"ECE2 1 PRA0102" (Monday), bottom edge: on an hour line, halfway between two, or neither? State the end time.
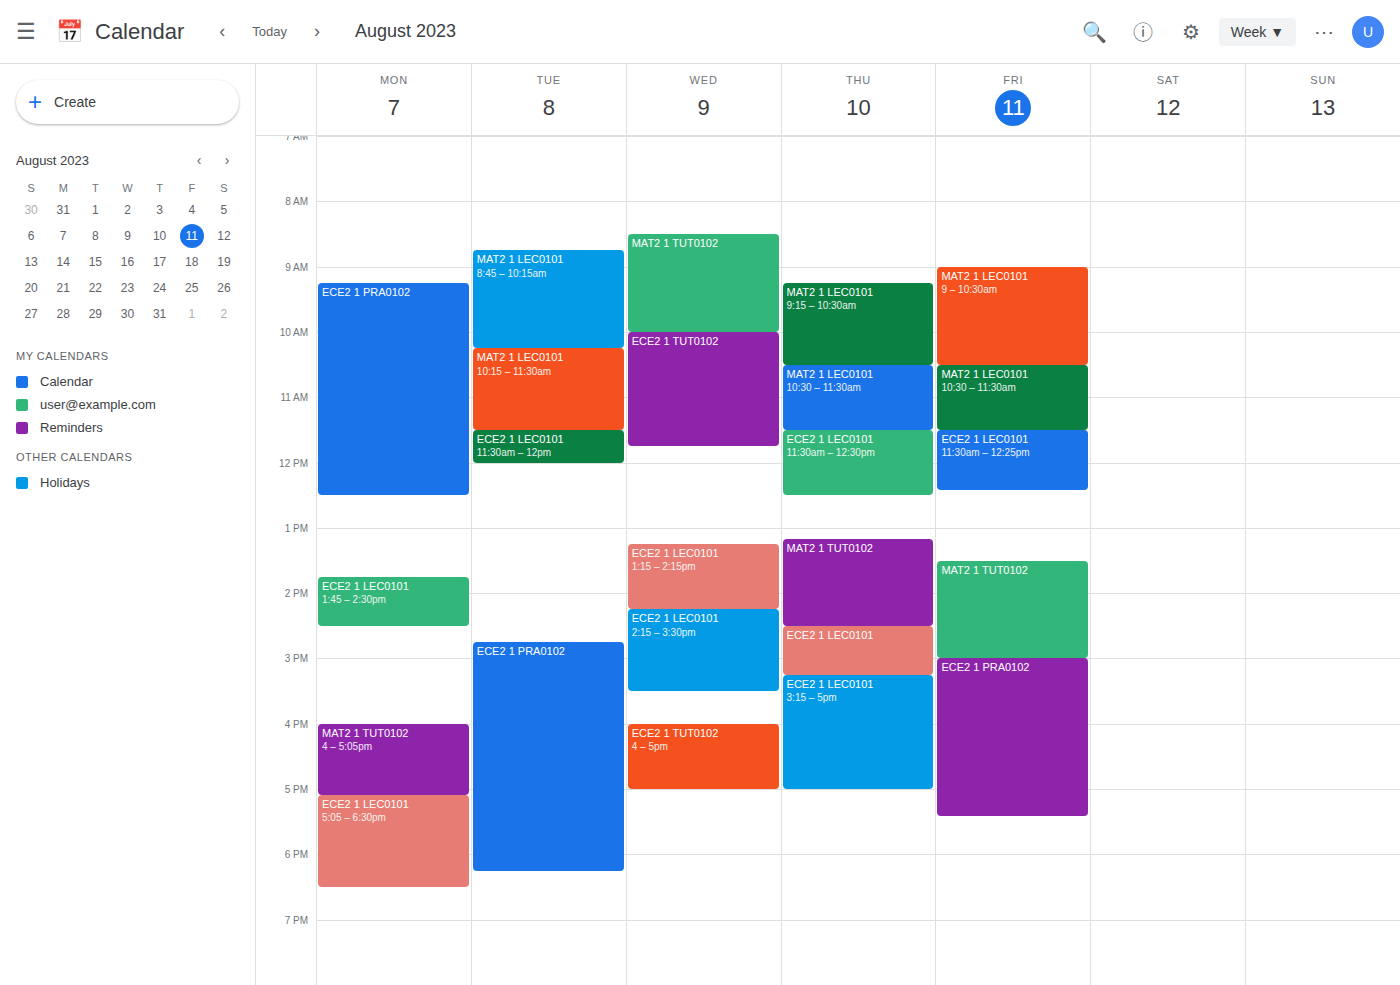
12:30 PM -- halfway between the 12 PM and 1 PM lines.